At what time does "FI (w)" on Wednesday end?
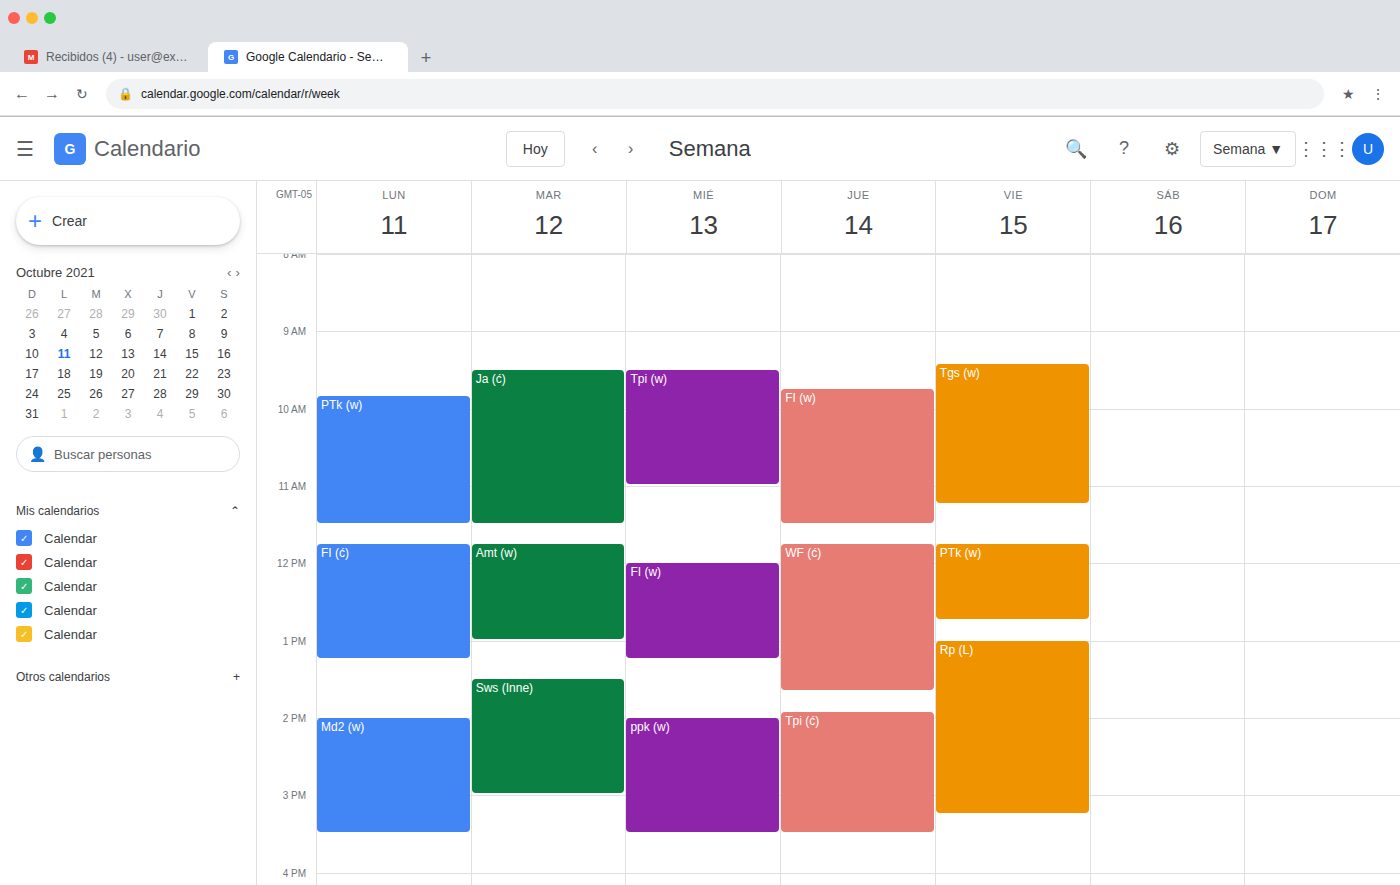
1:15 PM